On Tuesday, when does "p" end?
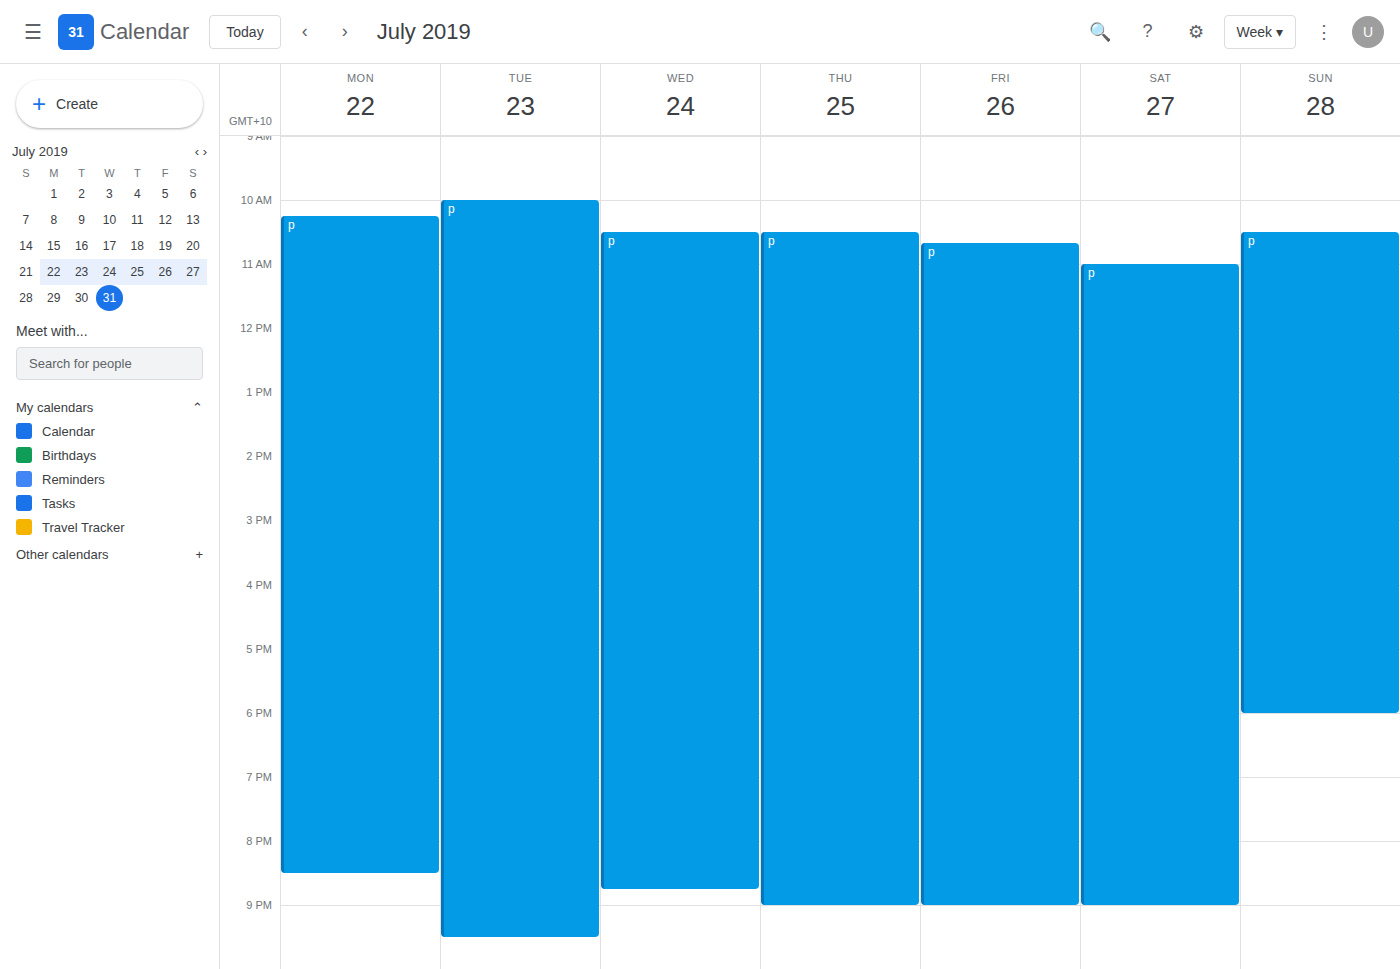
9:30 PM